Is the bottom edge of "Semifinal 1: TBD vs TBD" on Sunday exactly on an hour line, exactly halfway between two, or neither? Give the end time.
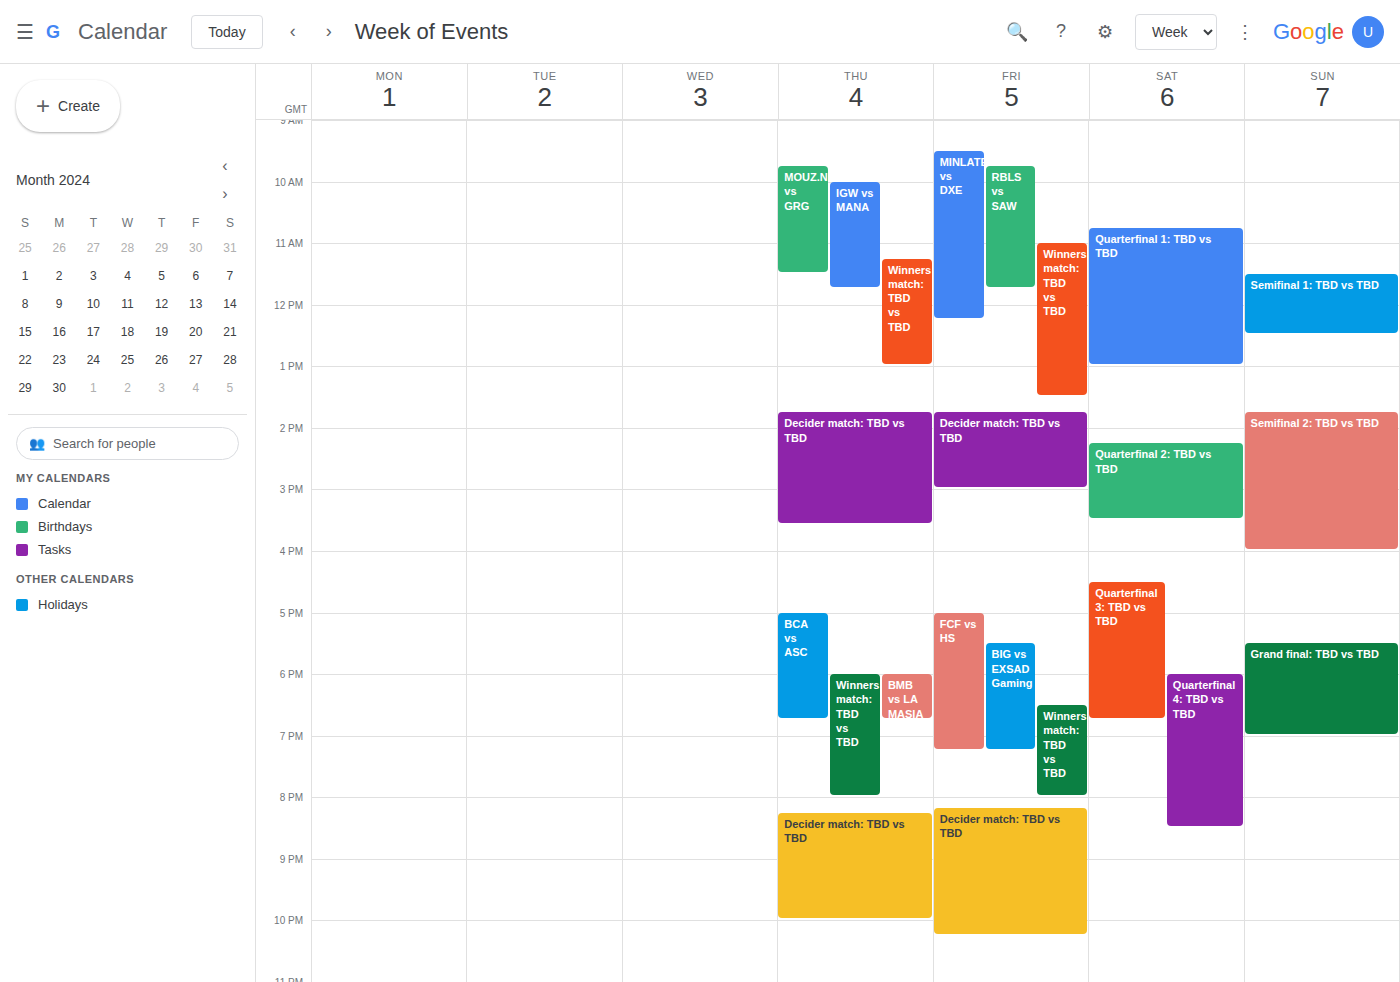
12:30 PM -- halfway between the 12 PM and 1 PM lines.